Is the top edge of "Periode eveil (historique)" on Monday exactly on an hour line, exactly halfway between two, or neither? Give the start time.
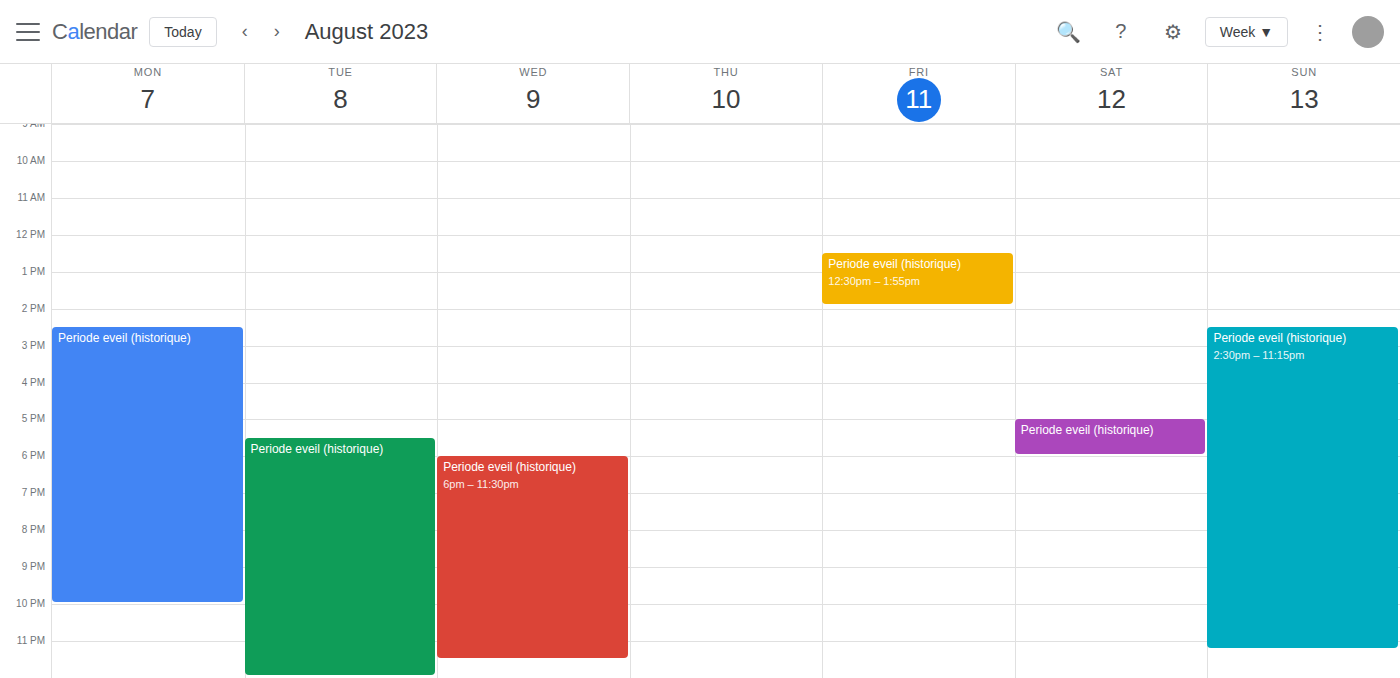
2:30 PM -- halfway between the 2 PM and 3 PM lines.